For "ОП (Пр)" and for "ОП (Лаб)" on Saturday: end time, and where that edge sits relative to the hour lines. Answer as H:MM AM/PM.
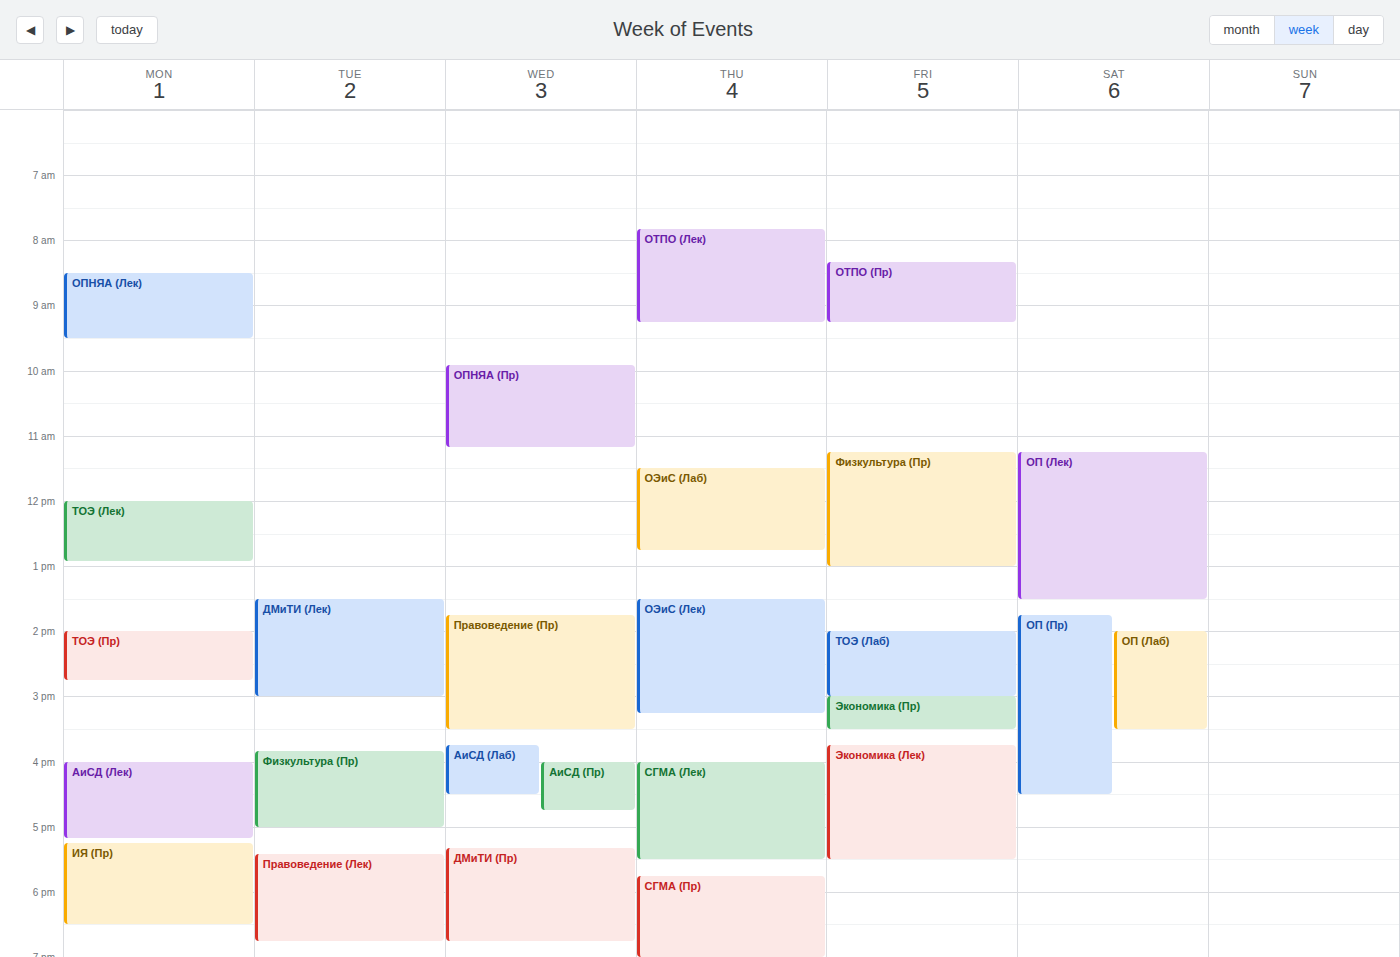
"ОП (Пр)": 4:30 PM, halfway between the 4 PM and 5 PM lines. "ОП (Лаб)": 3:30 PM, halfway between the 3 PM and 4 PM lines.